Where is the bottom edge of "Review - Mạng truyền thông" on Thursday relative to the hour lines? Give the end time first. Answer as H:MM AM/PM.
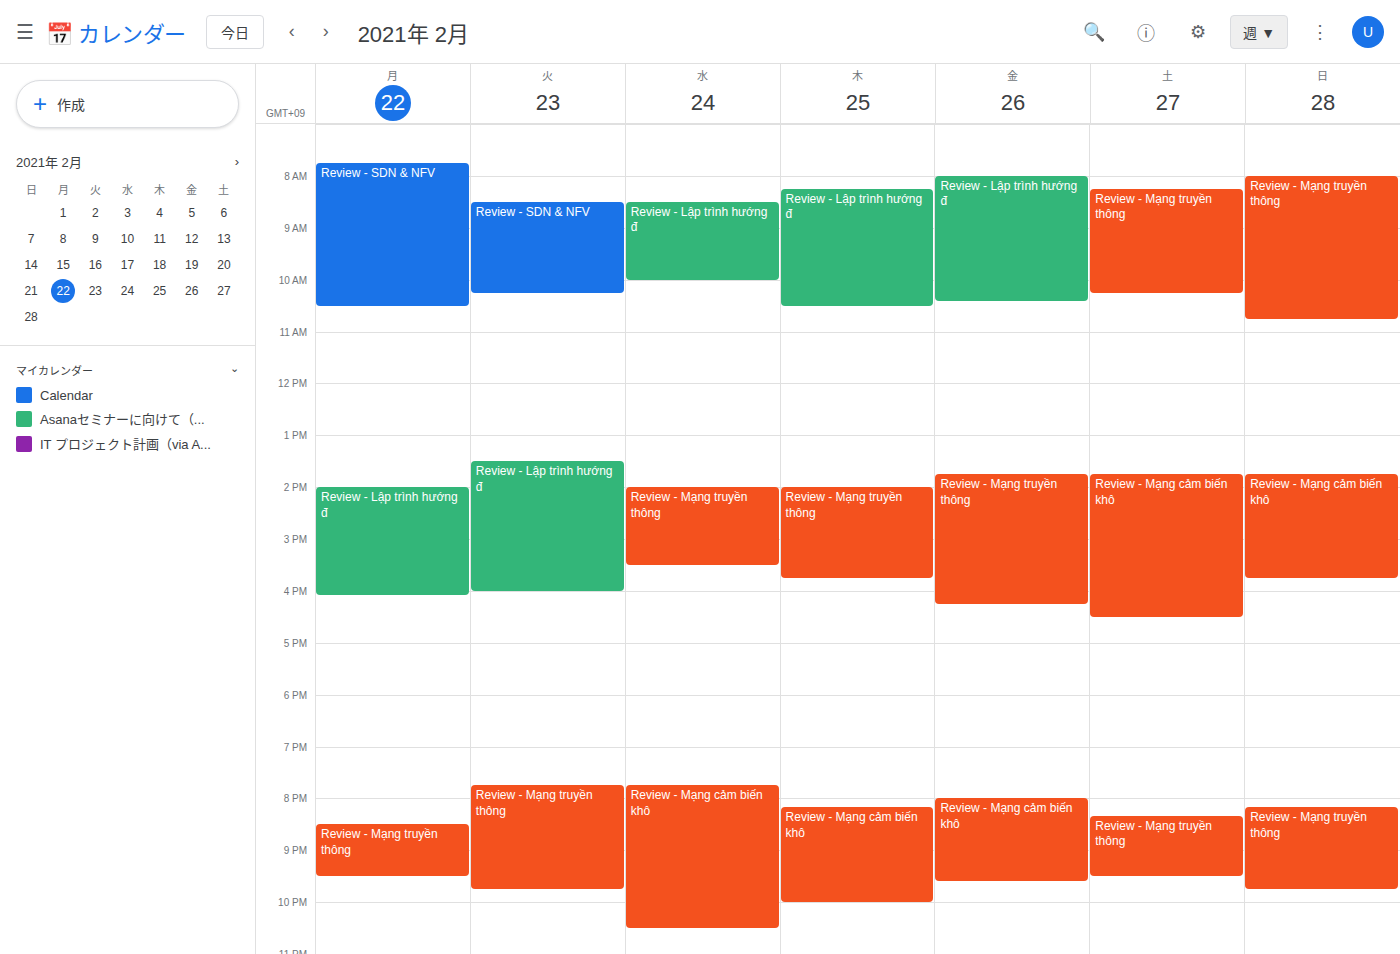
3:45 PM -- neither: three quarters of the way from the 3 PM line to the 4 PM line.